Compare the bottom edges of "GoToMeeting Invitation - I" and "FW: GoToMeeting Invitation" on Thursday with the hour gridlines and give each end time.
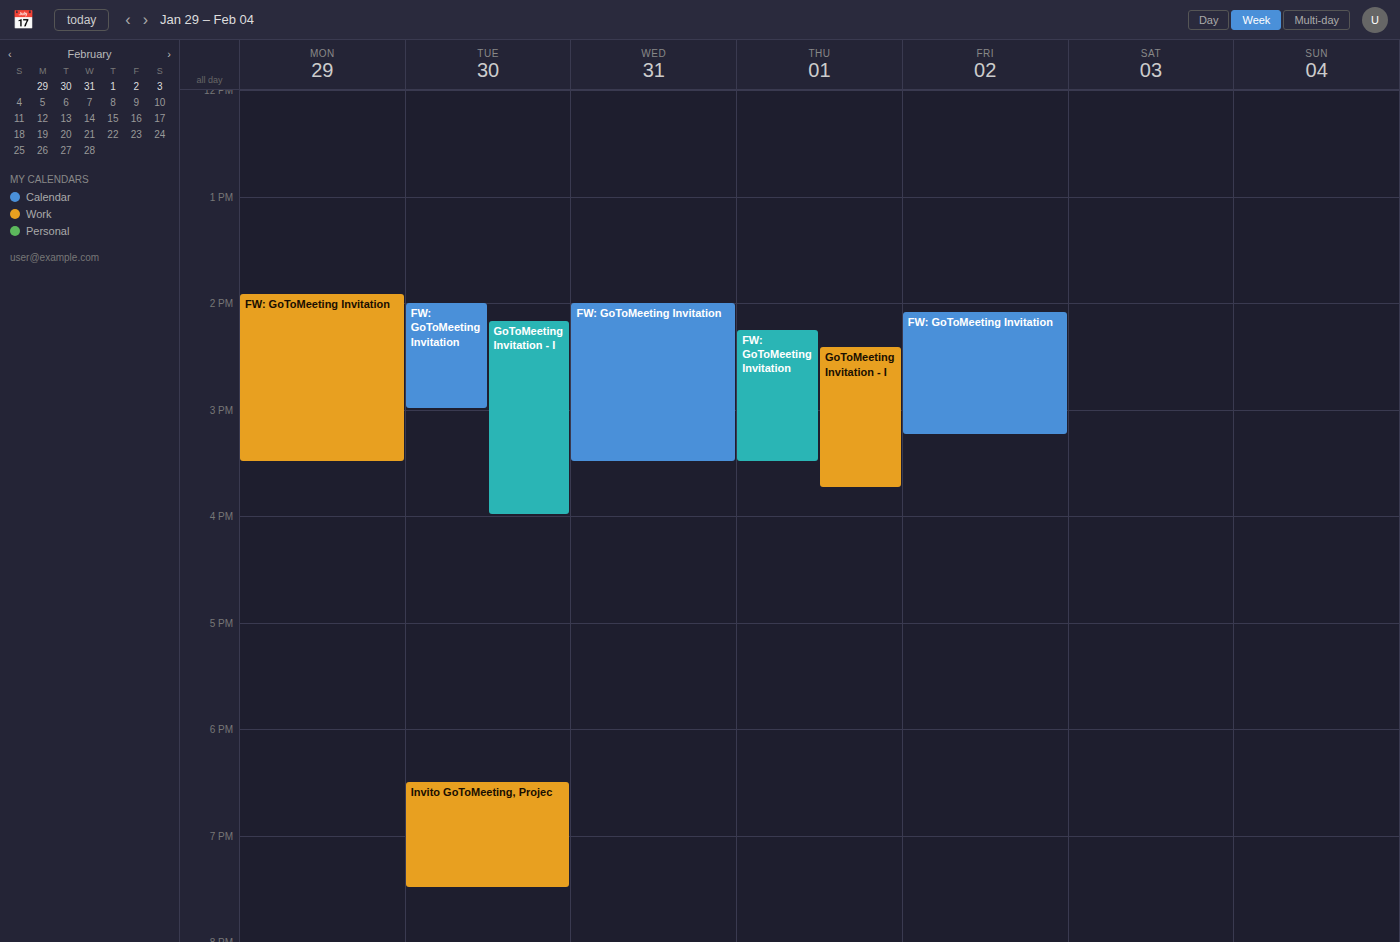
"GoToMeeting Invitation - I": 3:45 PM, neither: three quarters of the way from the 3 PM line to the 4 PM line. "FW: GoToMeeting Invitation": 3:30 PM, halfway between the 3 PM and 4 PM lines.